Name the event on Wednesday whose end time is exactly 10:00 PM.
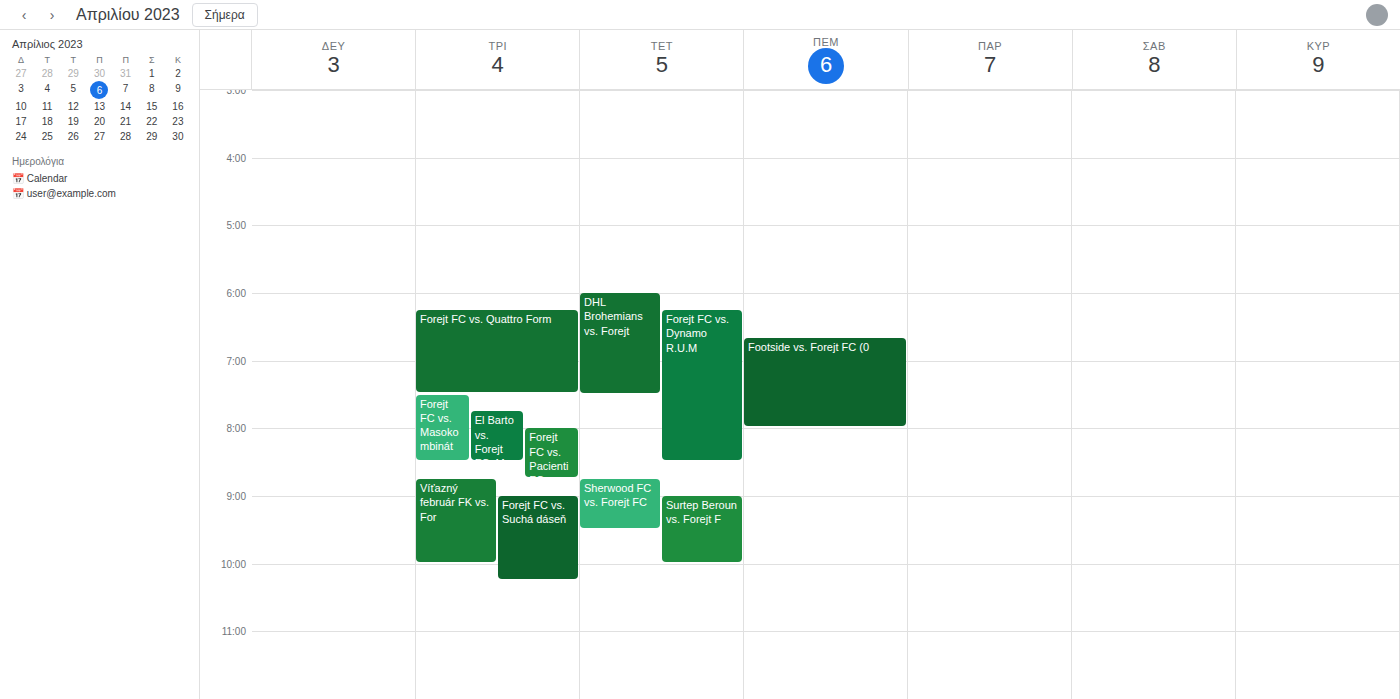
"Surtep Beroun vs. Forejt F"